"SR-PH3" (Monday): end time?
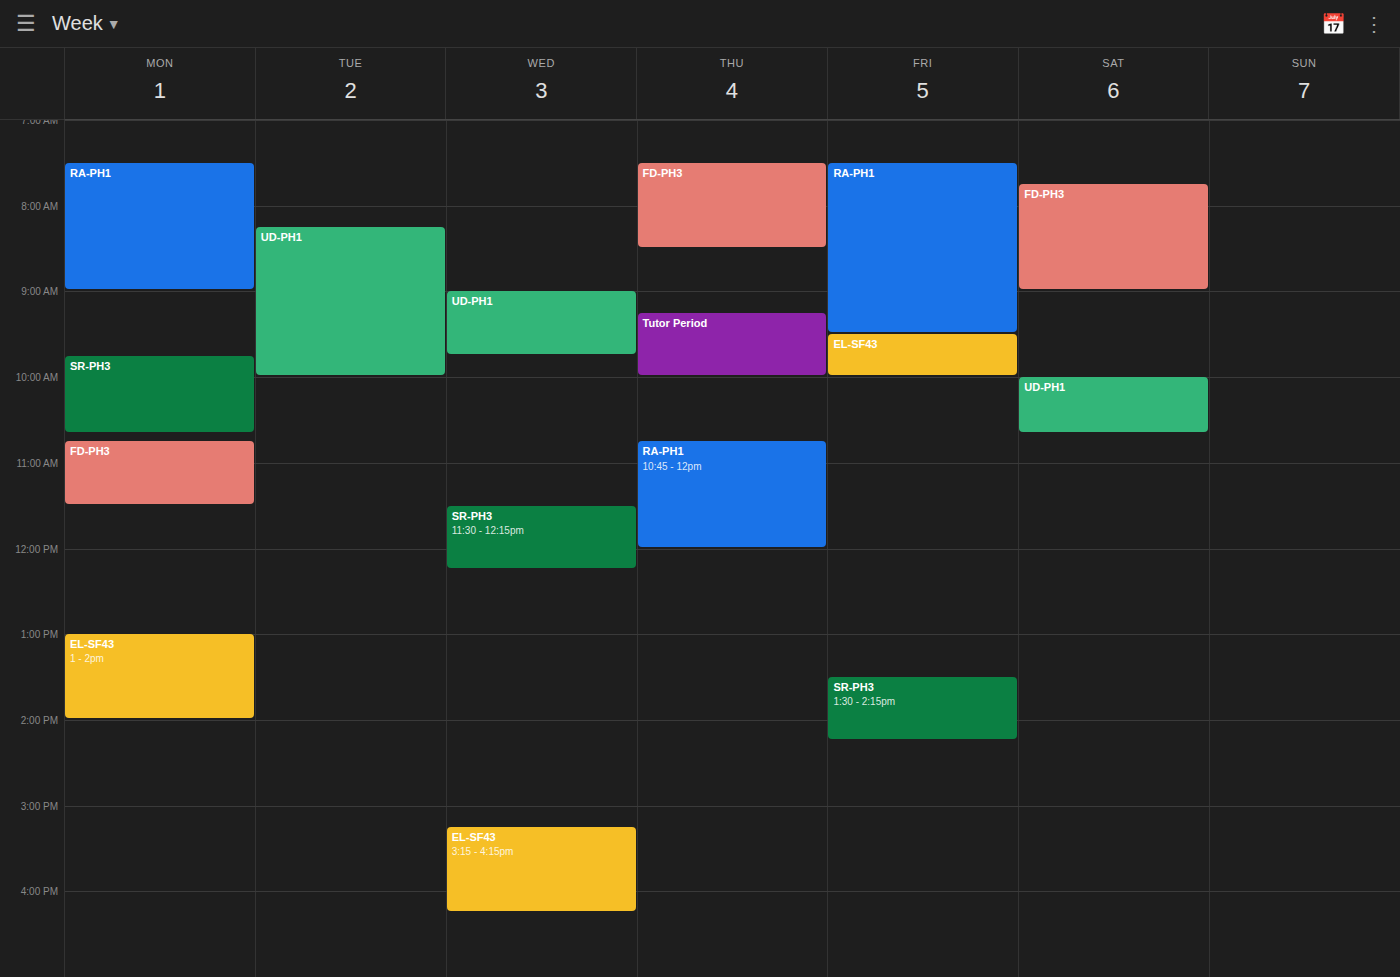
10:40 AM